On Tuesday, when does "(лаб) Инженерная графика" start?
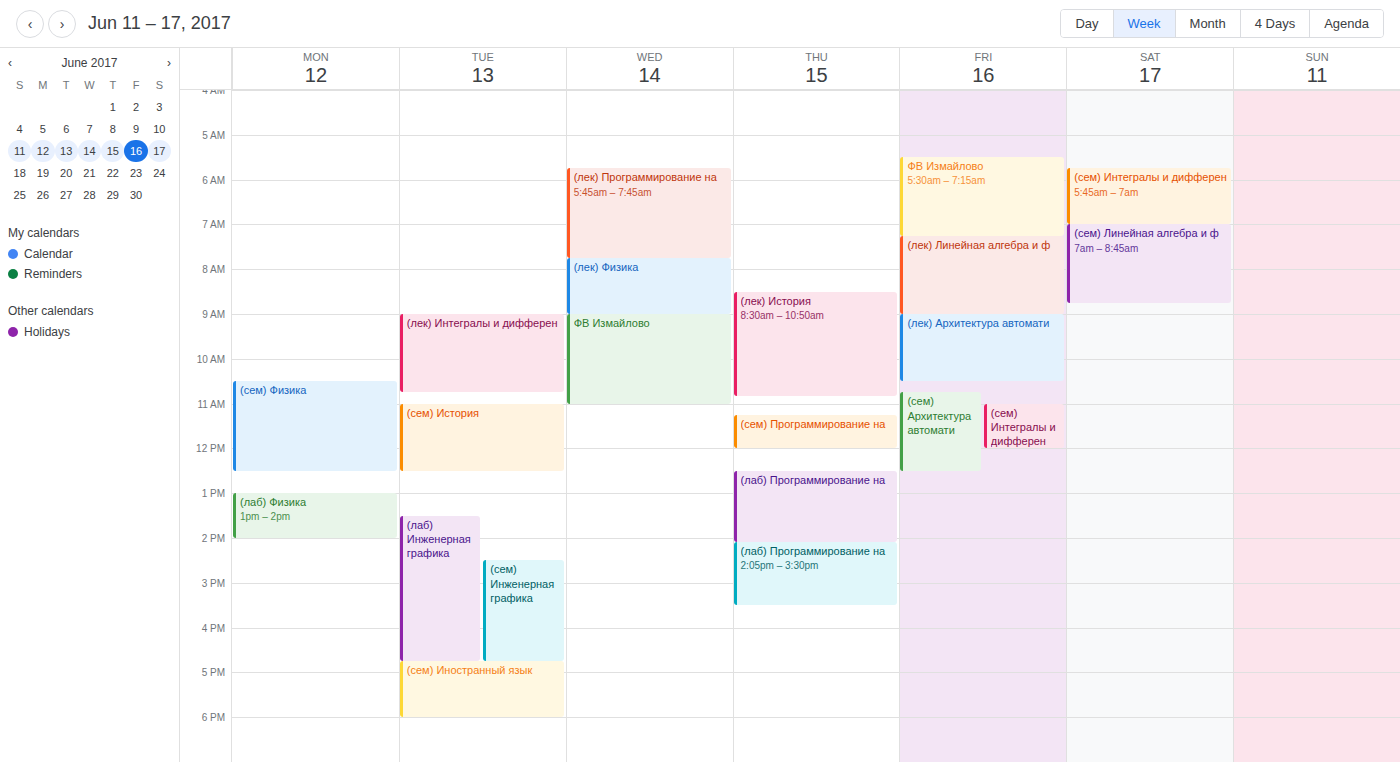
13:30